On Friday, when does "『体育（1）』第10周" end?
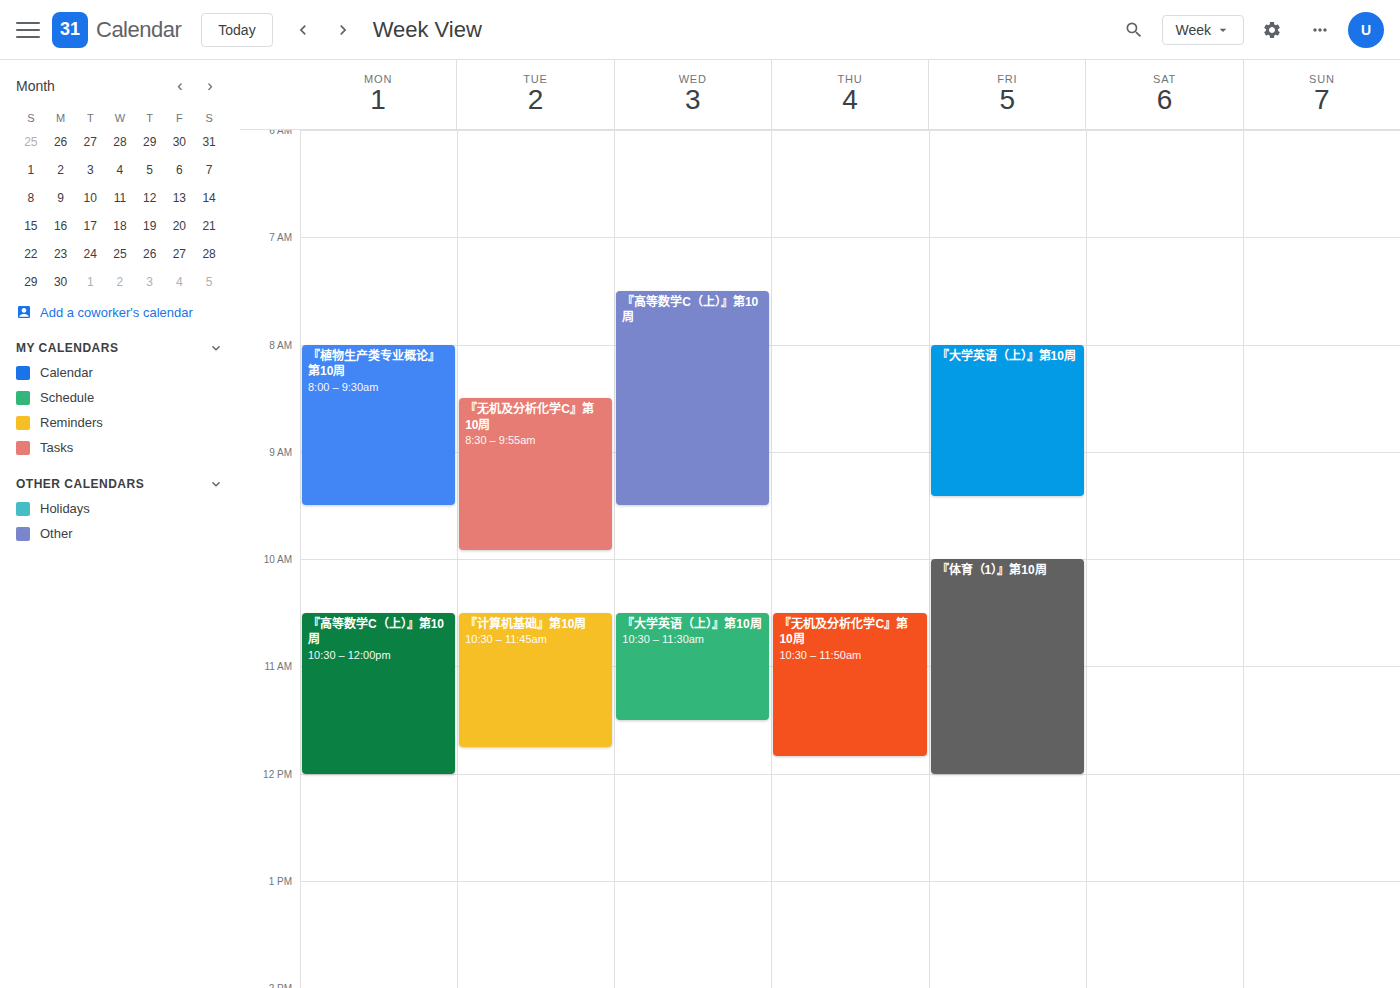
12:00 PM